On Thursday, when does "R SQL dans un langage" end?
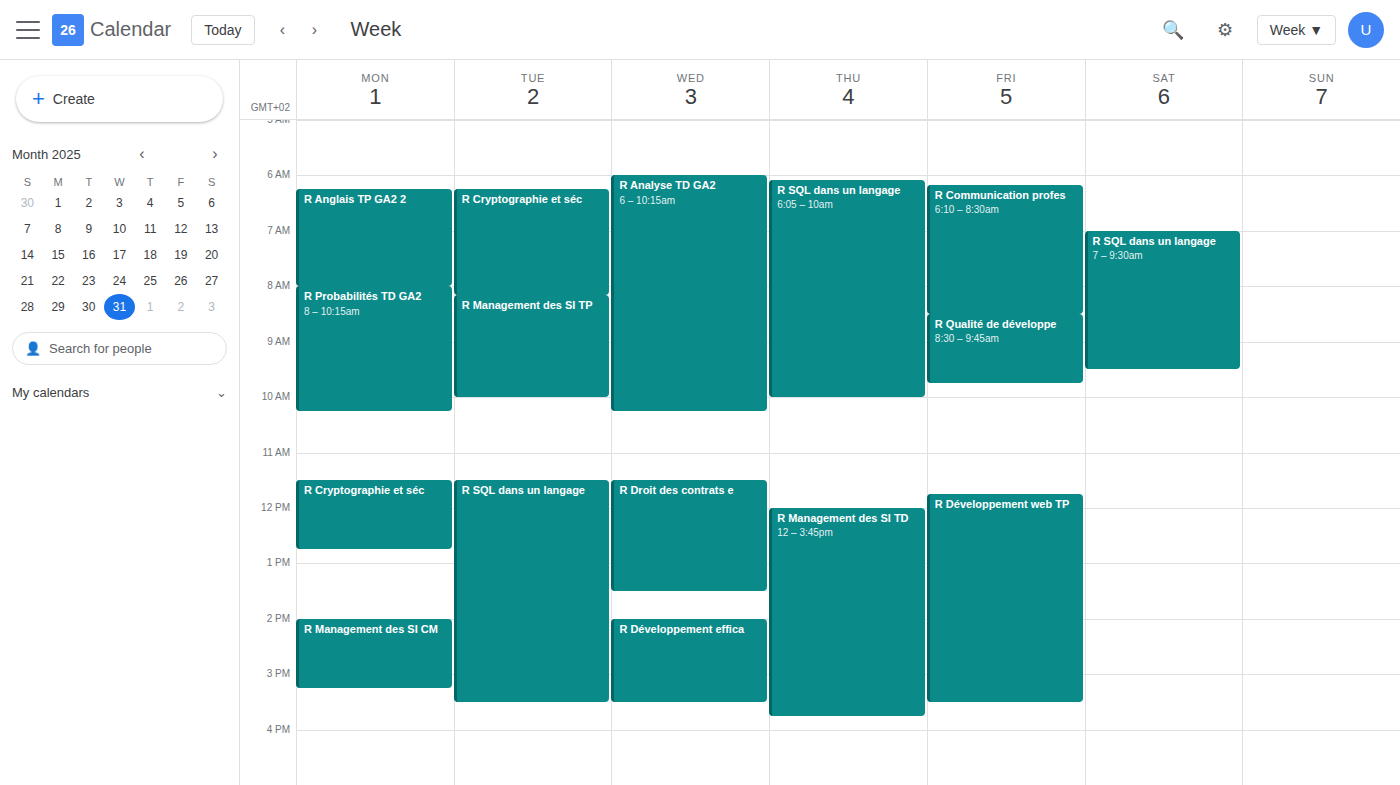
10:00 AM